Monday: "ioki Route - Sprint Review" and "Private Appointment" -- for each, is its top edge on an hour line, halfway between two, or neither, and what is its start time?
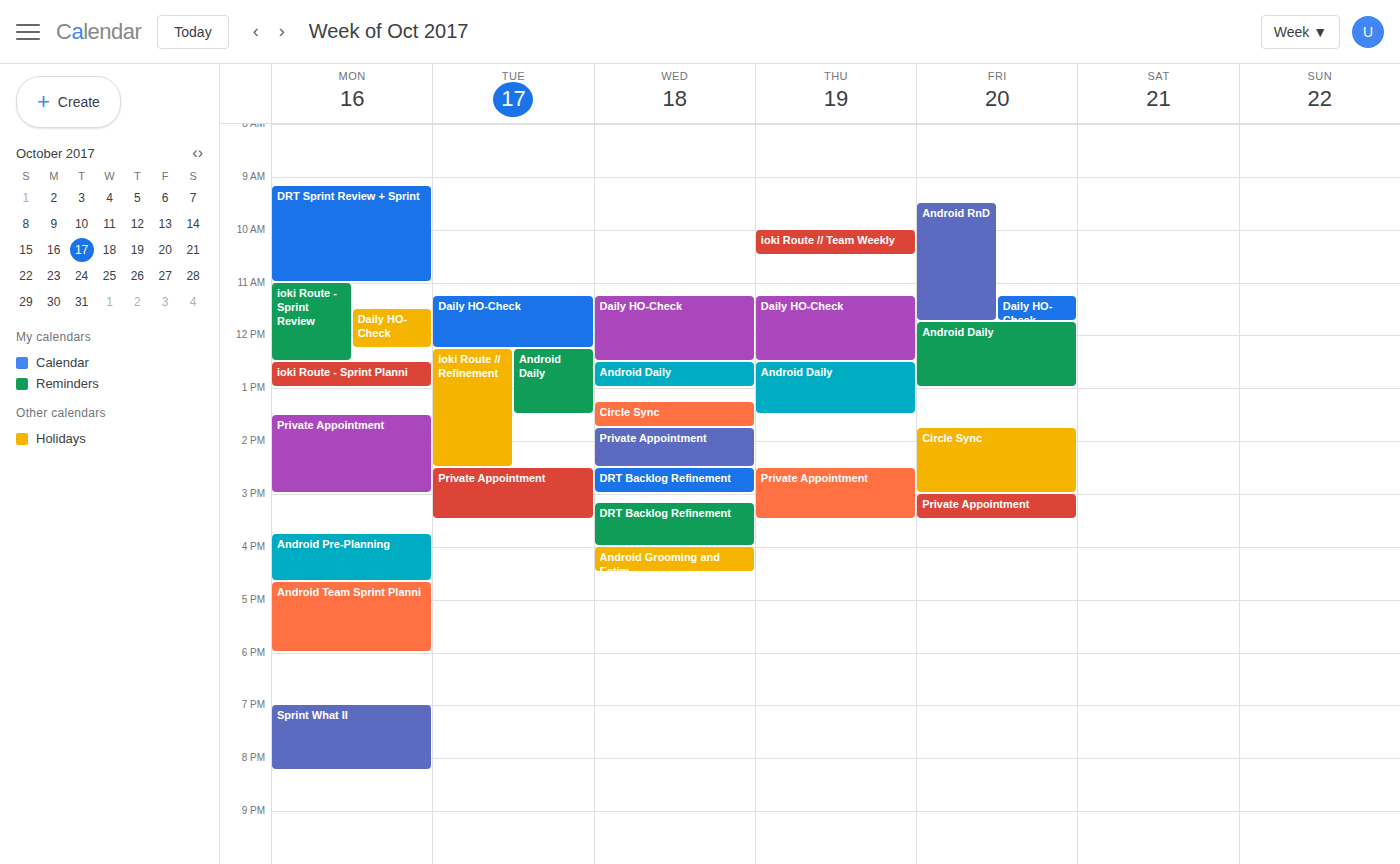
"ioki Route - Sprint Review": 11:00 AM, exactly on the 11 AM line. "Private Appointment": 1:30 PM, halfway between the 1 PM and 2 PM lines.